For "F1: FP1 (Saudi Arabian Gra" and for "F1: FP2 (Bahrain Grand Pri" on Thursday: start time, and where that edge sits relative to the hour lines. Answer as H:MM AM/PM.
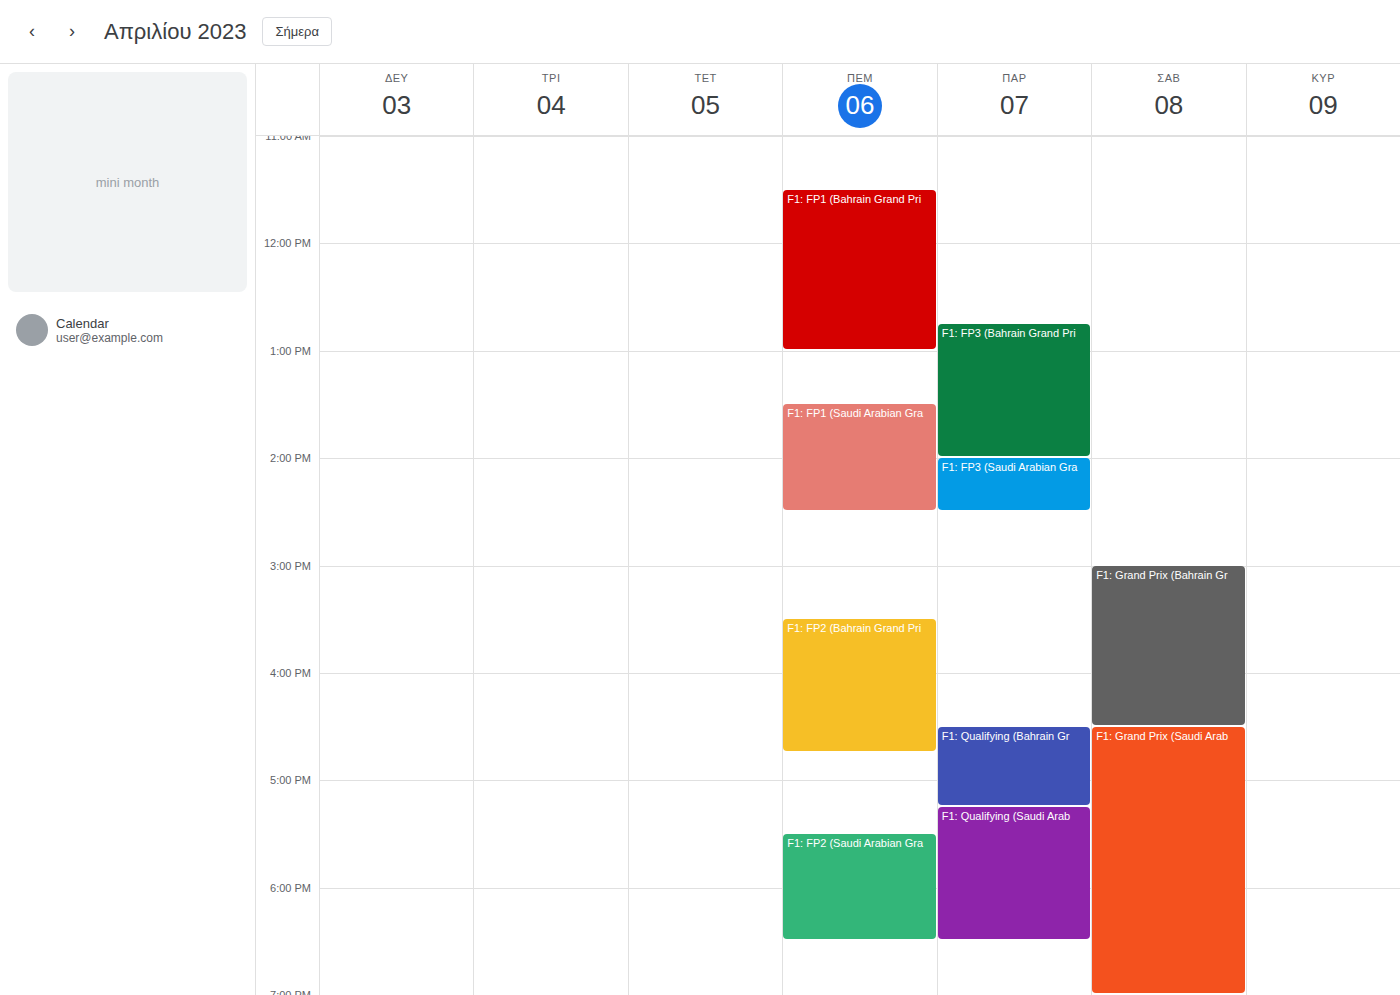
"F1: FP1 (Saudi Arabian Gra": 1:30 PM, halfway between the 1 PM and 2 PM lines. "F1: FP2 (Bahrain Grand Pri": 3:30 PM, halfway between the 3 PM and 4 PM lines.